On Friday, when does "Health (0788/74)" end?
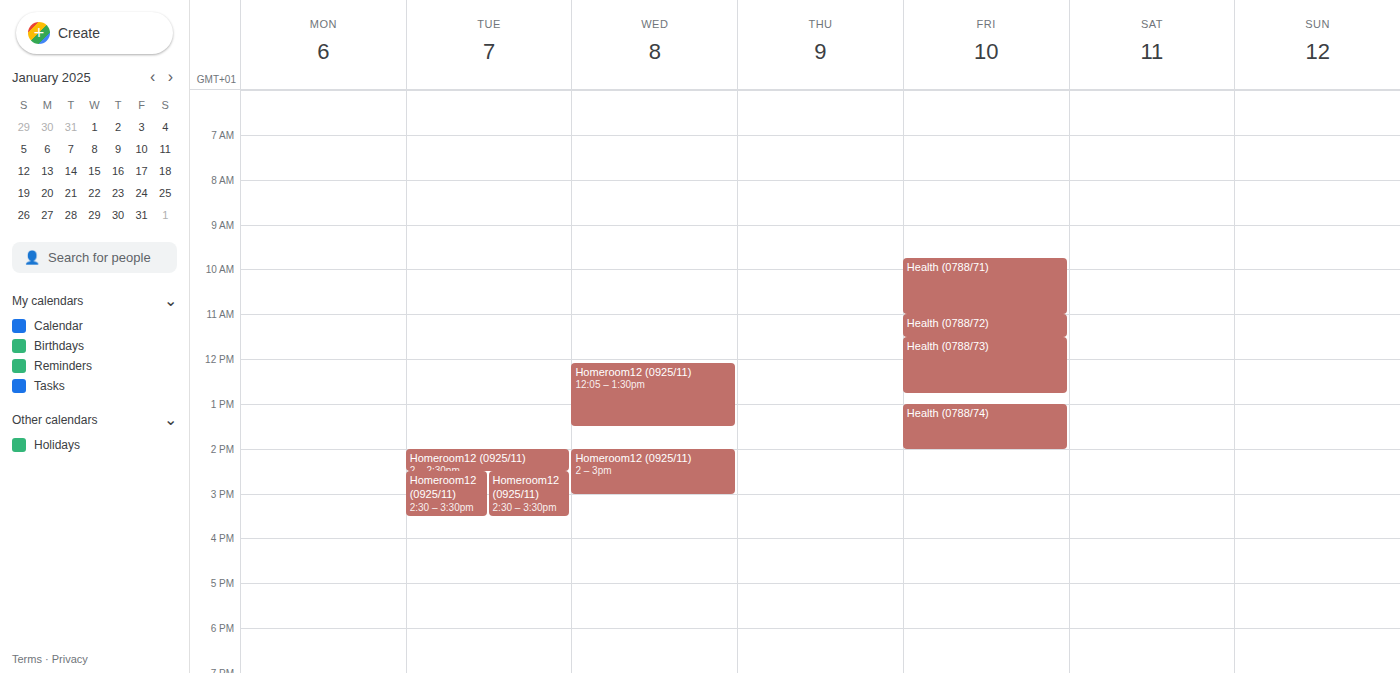
2:00 PM